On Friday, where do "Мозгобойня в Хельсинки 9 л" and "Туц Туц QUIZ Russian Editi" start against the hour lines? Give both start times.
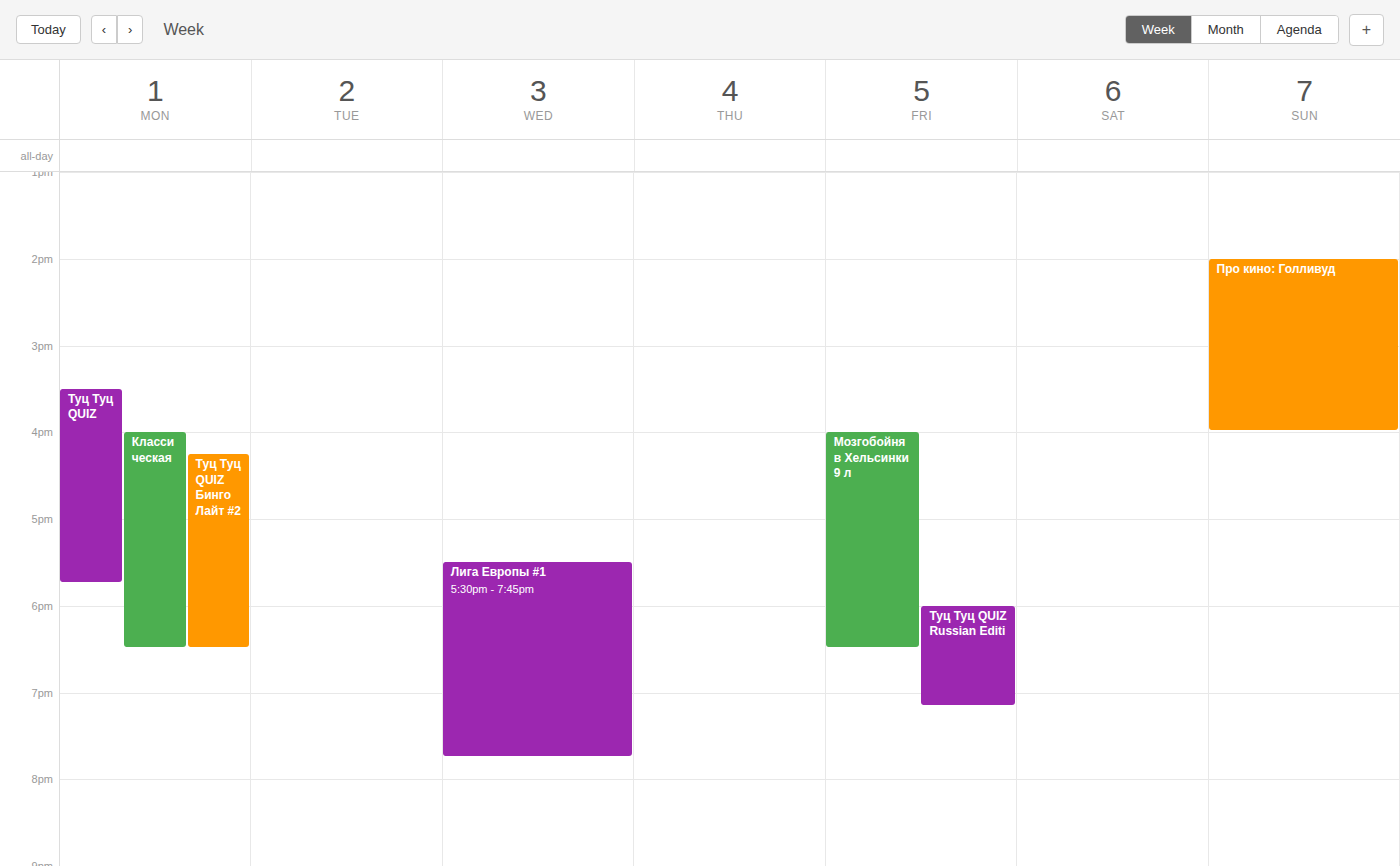
"Мозгобойня в Хельсинки 9 л": 4:00 PM, exactly on the 4 PM line. "Туц Туц QUIZ Russian Editi": 6:00 PM, exactly on the 6 PM line.